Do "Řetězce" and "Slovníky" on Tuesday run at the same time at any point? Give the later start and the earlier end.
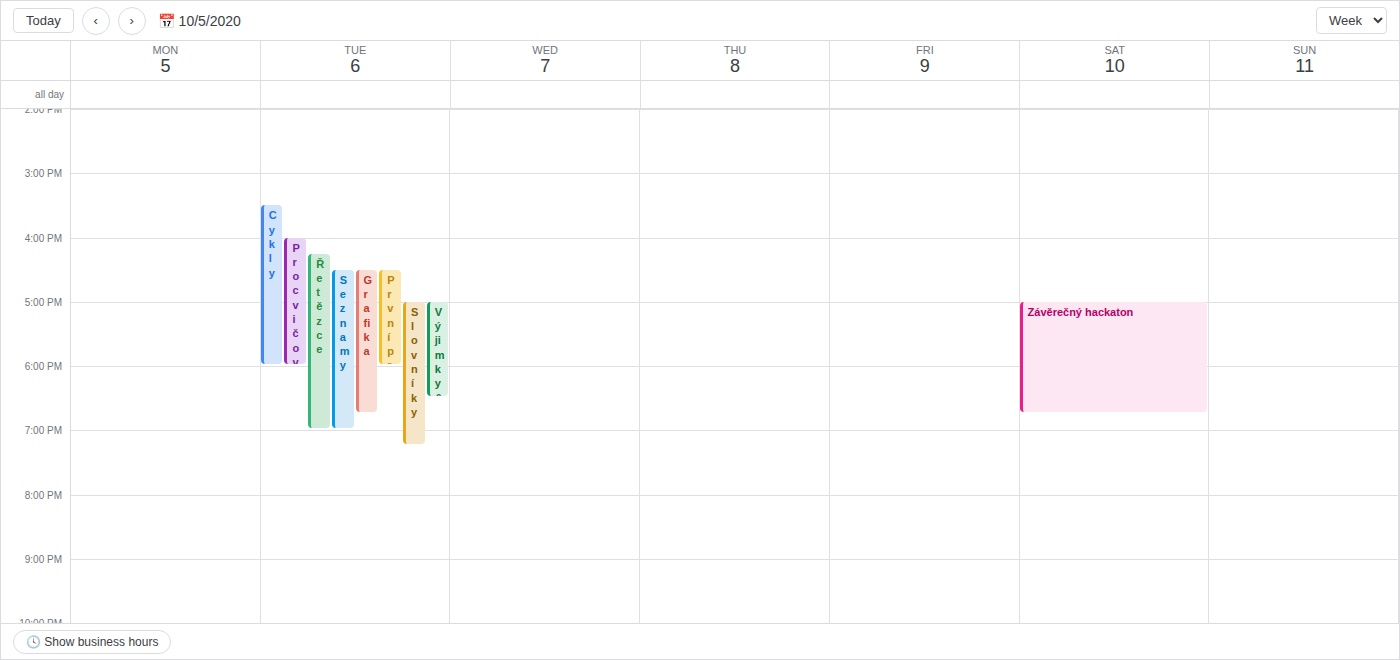
"Slovníky" starts at 17:00, before "Řetězce" ends at 19:00 -- they overlap.